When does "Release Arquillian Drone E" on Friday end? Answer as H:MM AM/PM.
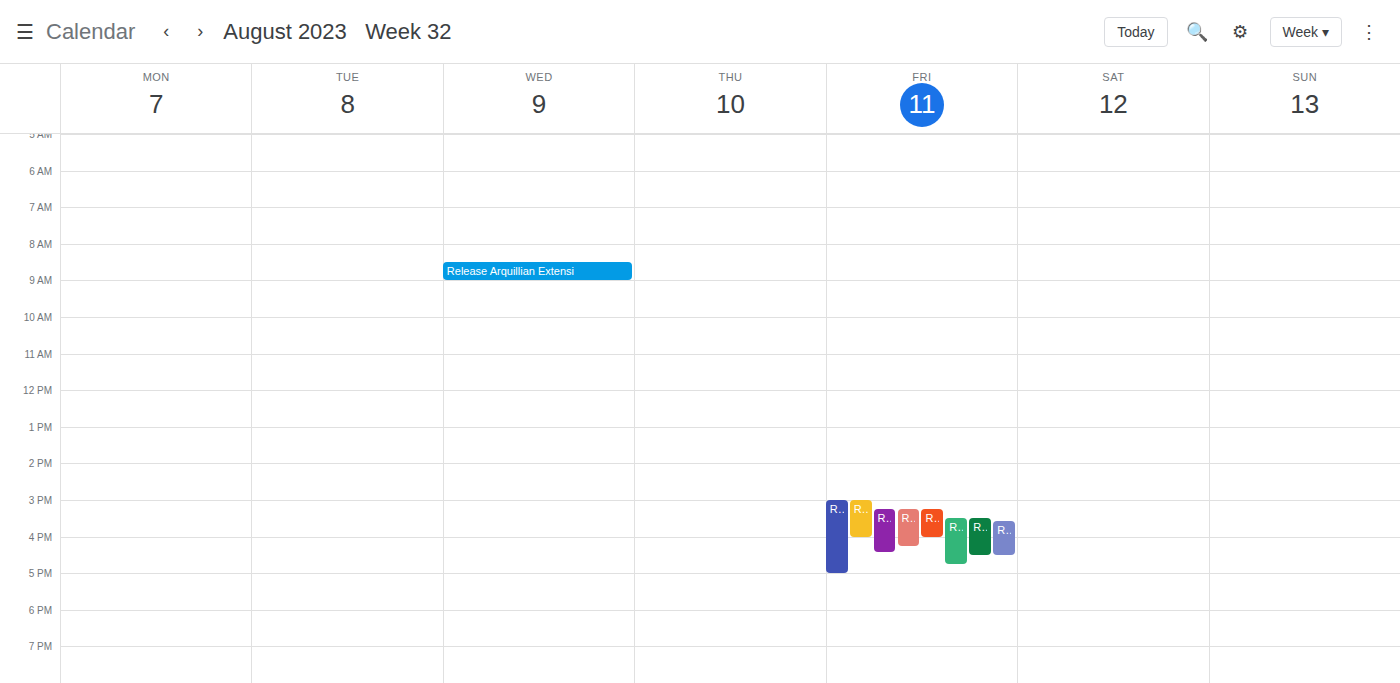
4:00 PM